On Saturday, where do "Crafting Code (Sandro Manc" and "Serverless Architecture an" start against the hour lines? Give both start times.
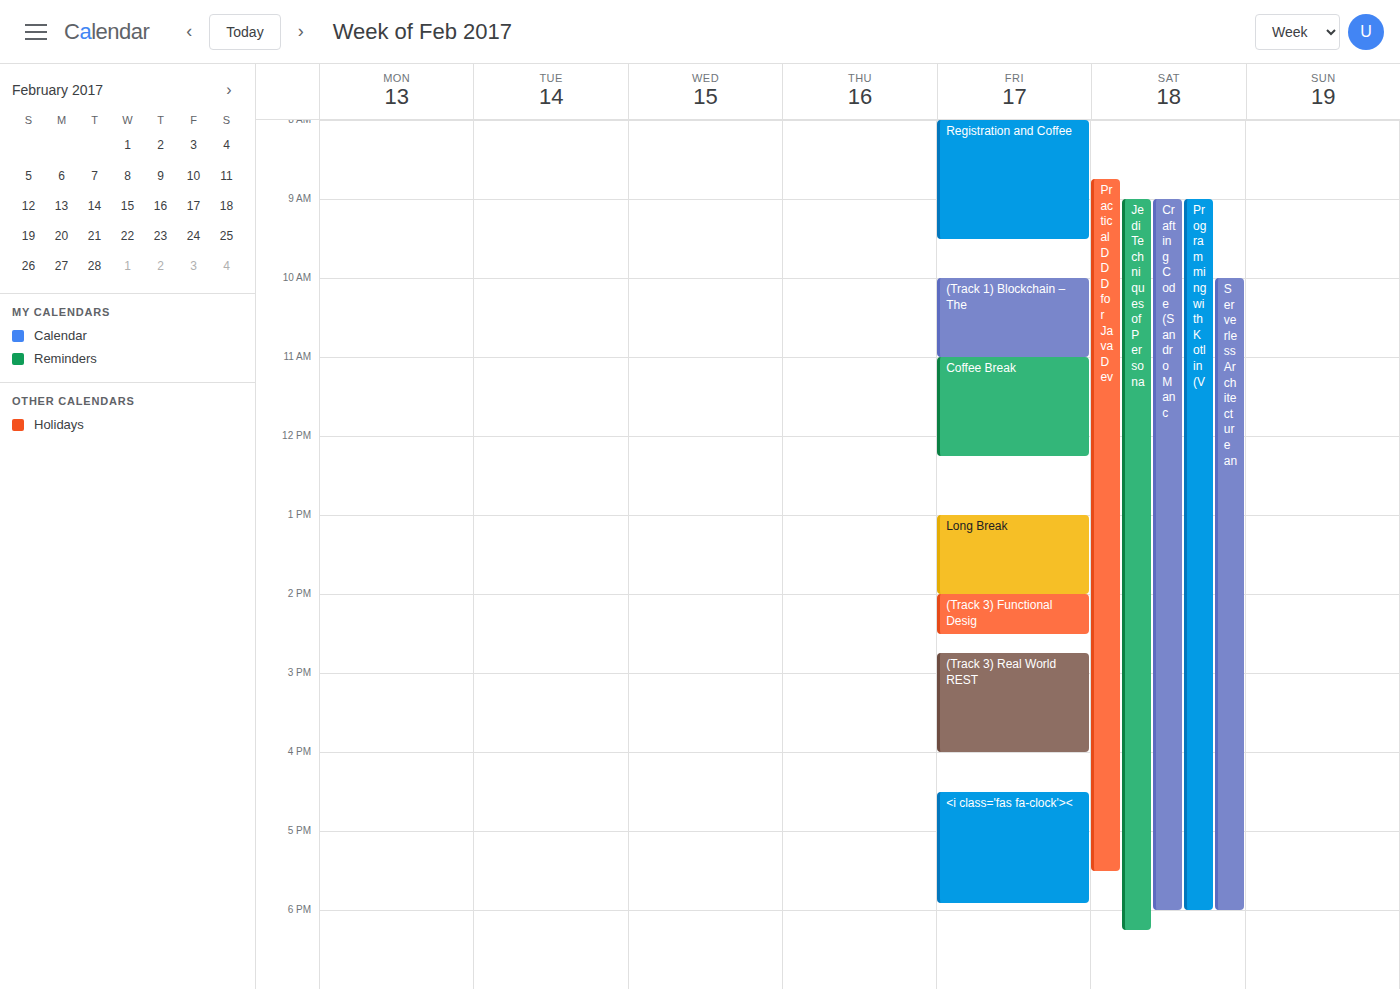
"Crafting Code (Sandro Manc": 9:00 AM, exactly on the 9 AM line. "Serverless Architecture an": 10:00 AM, exactly on the 10 AM line.